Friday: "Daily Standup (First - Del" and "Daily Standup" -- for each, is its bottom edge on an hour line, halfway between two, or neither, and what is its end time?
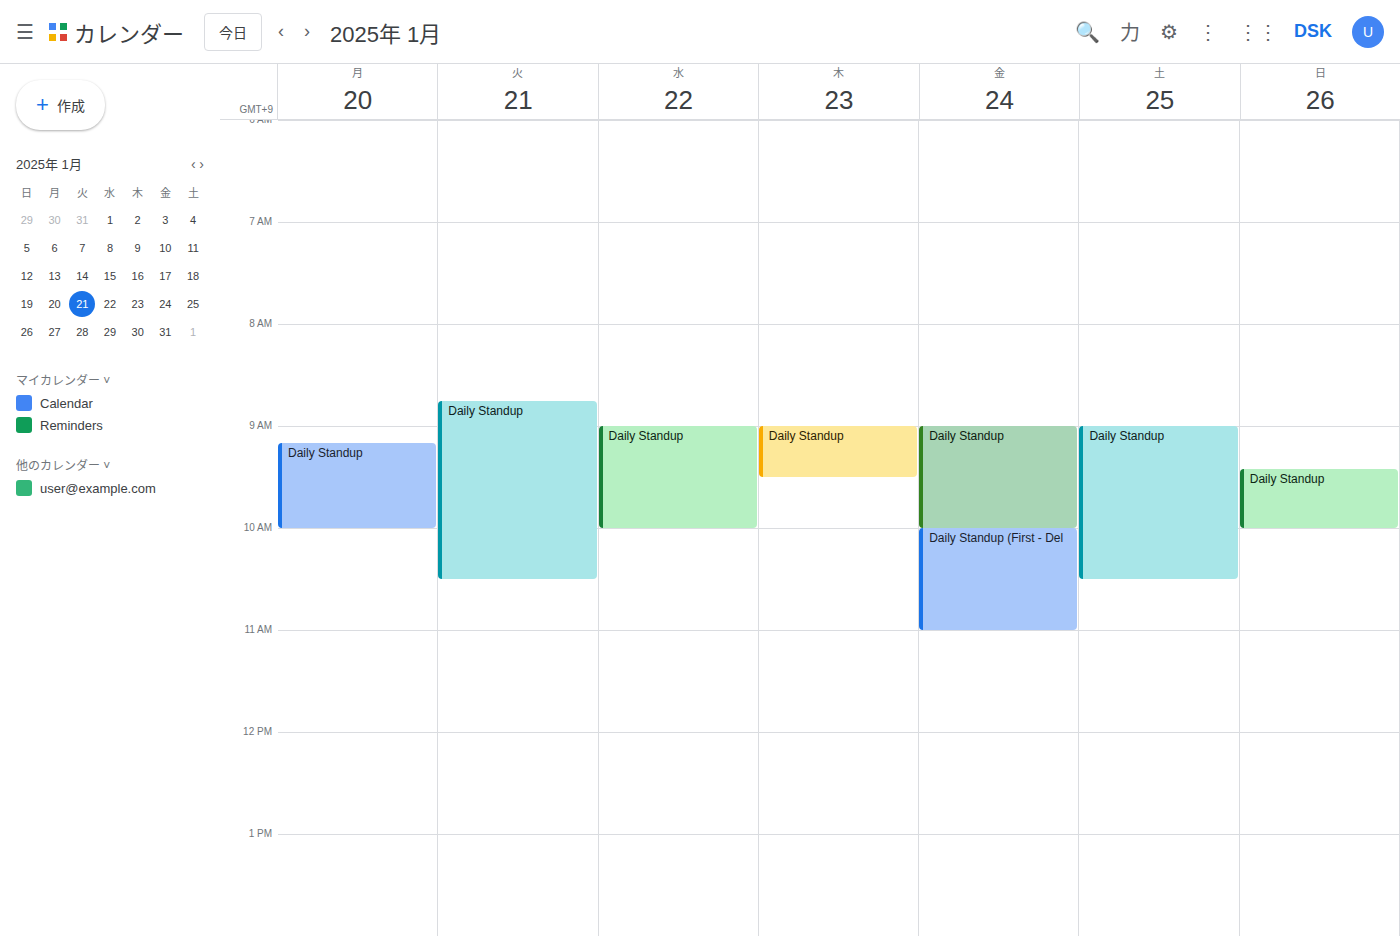
"Daily Standup (First - Del": 11:00, exactly on the 11:00 line. "Daily Standup": 10:00, exactly on the 10:00 line.